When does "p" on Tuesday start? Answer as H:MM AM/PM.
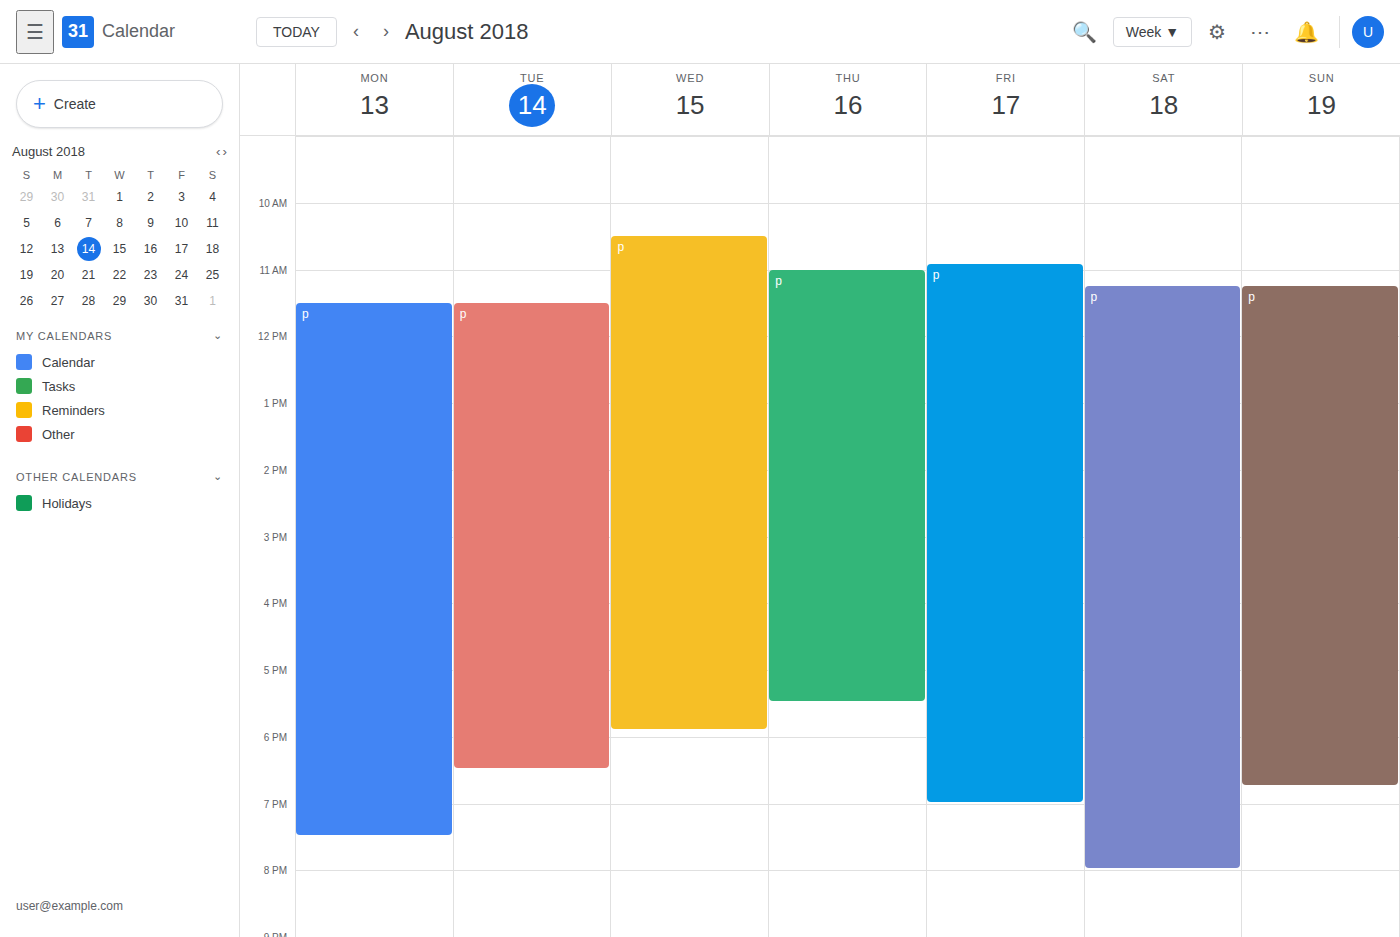
11:30 AM